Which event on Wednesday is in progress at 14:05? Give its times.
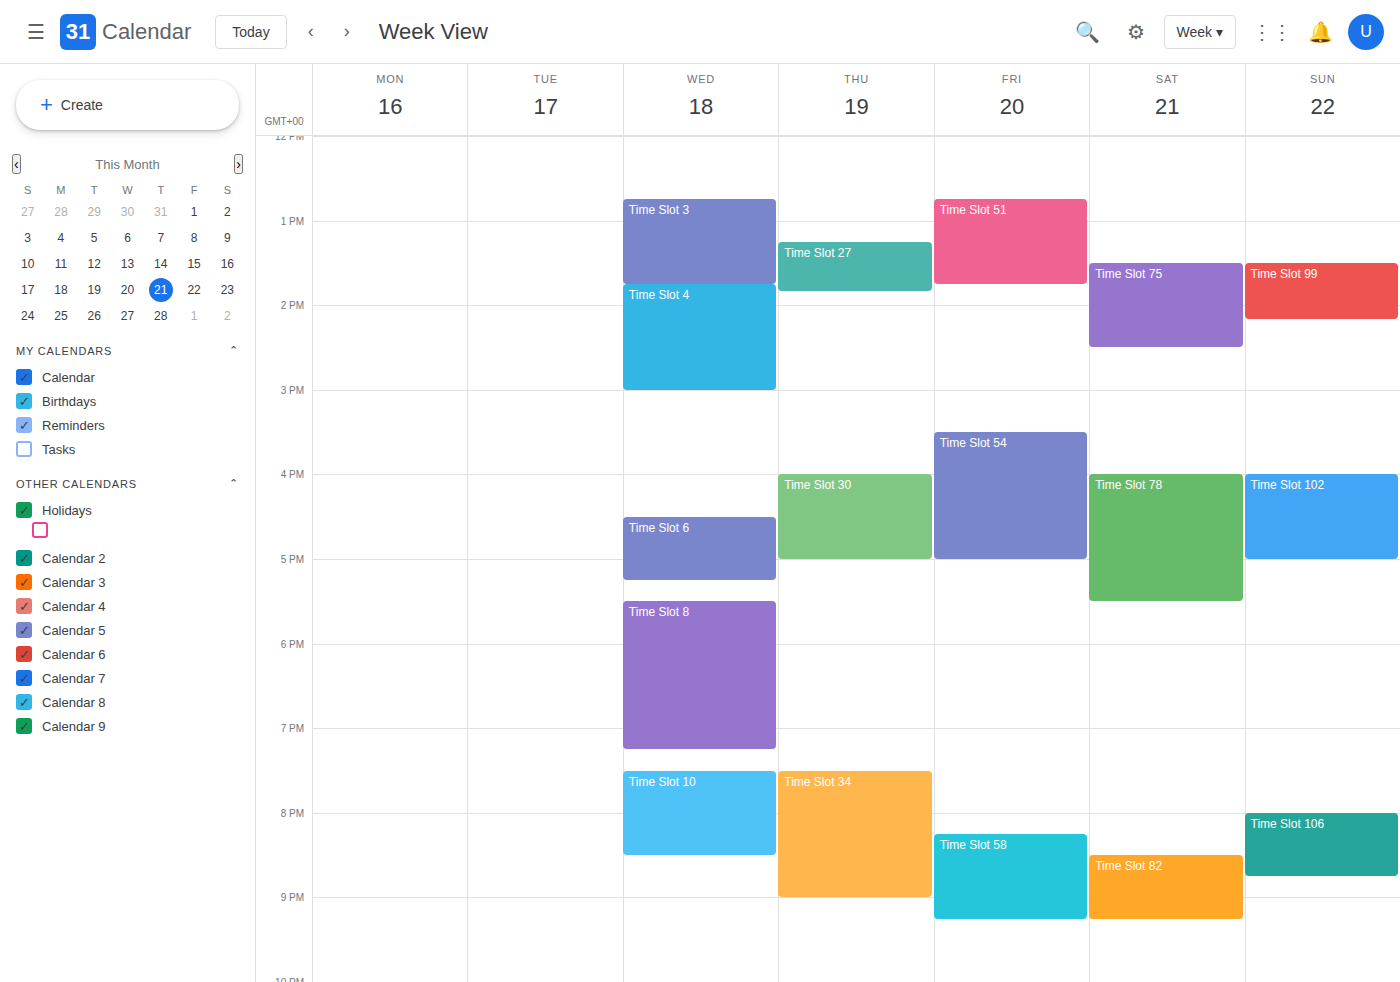
"Time Slot 4", 13:45 to 15:00